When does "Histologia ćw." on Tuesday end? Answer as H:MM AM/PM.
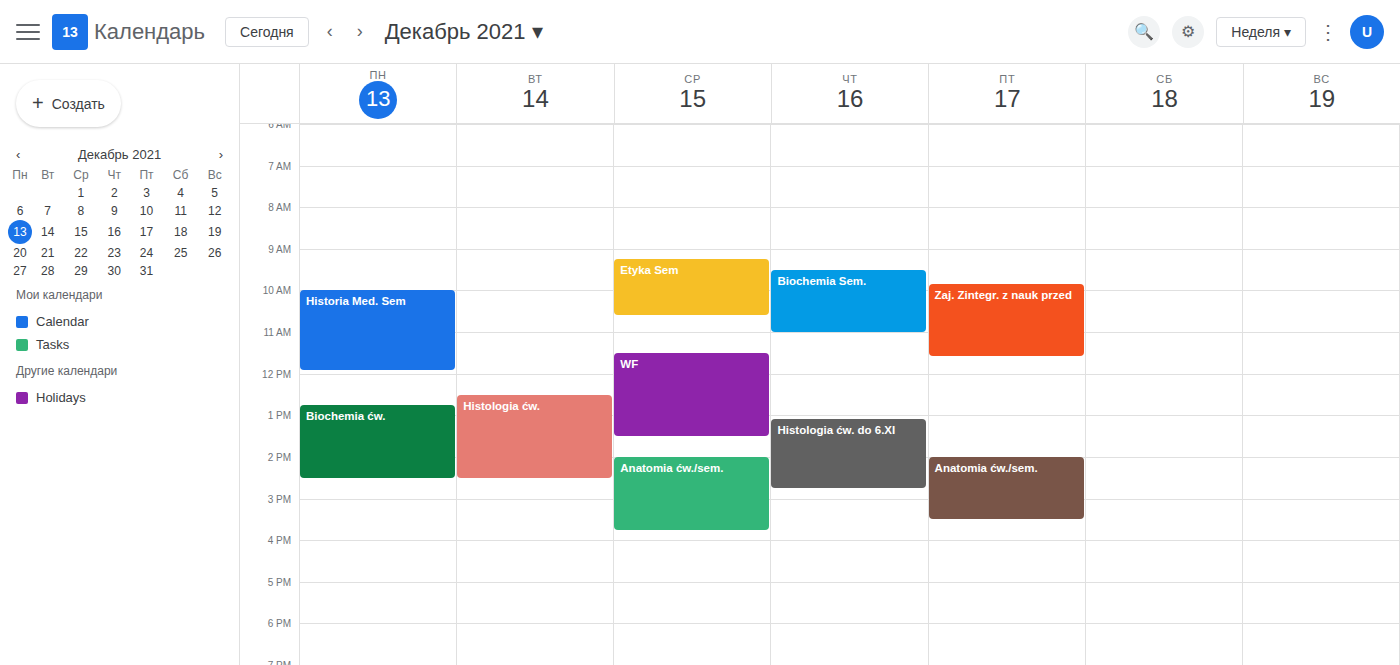
2:30 PM